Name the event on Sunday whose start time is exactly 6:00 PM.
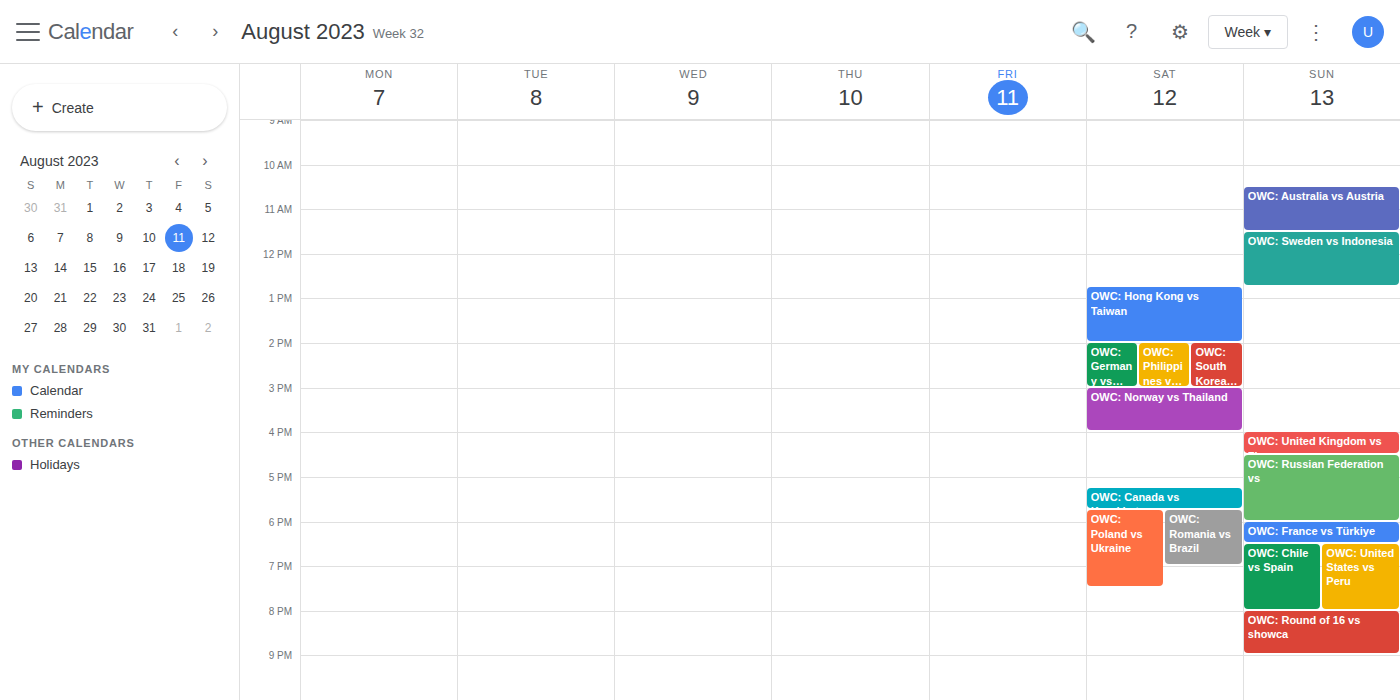
"OWC: France vs Türkiye"